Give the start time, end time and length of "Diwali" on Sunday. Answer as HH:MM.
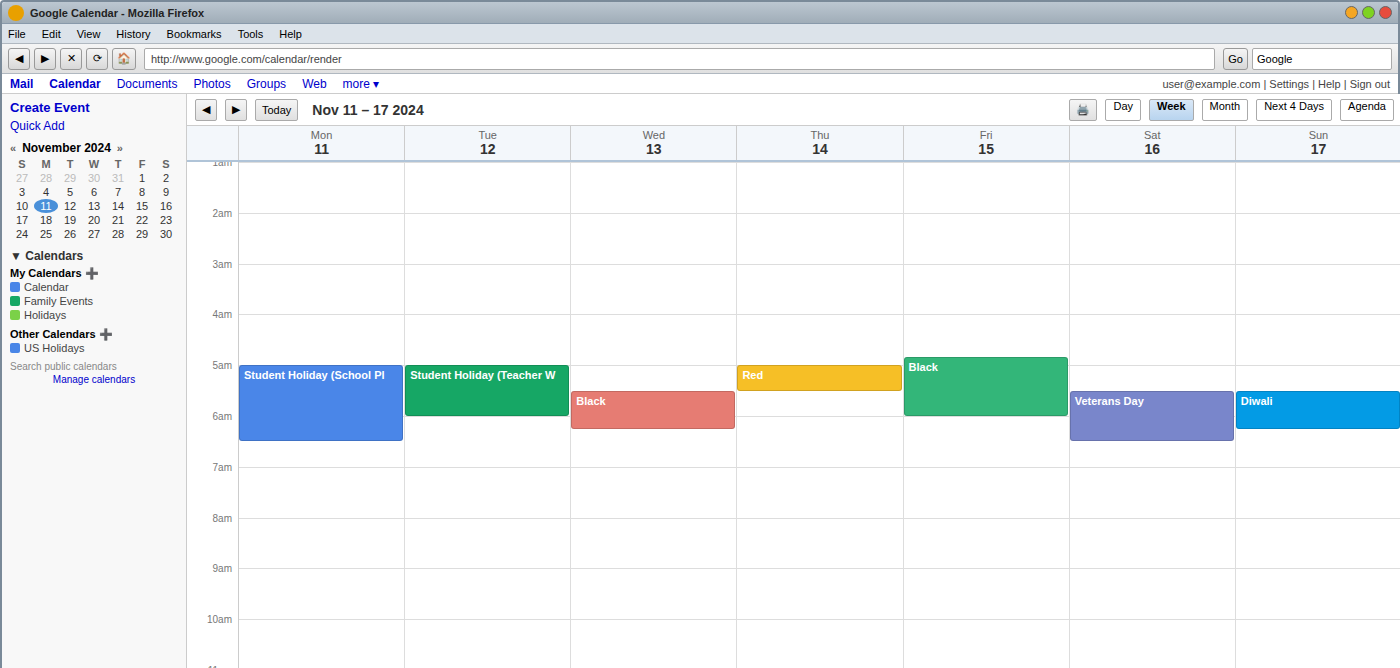
05:30 to 06:15, 45 minutes